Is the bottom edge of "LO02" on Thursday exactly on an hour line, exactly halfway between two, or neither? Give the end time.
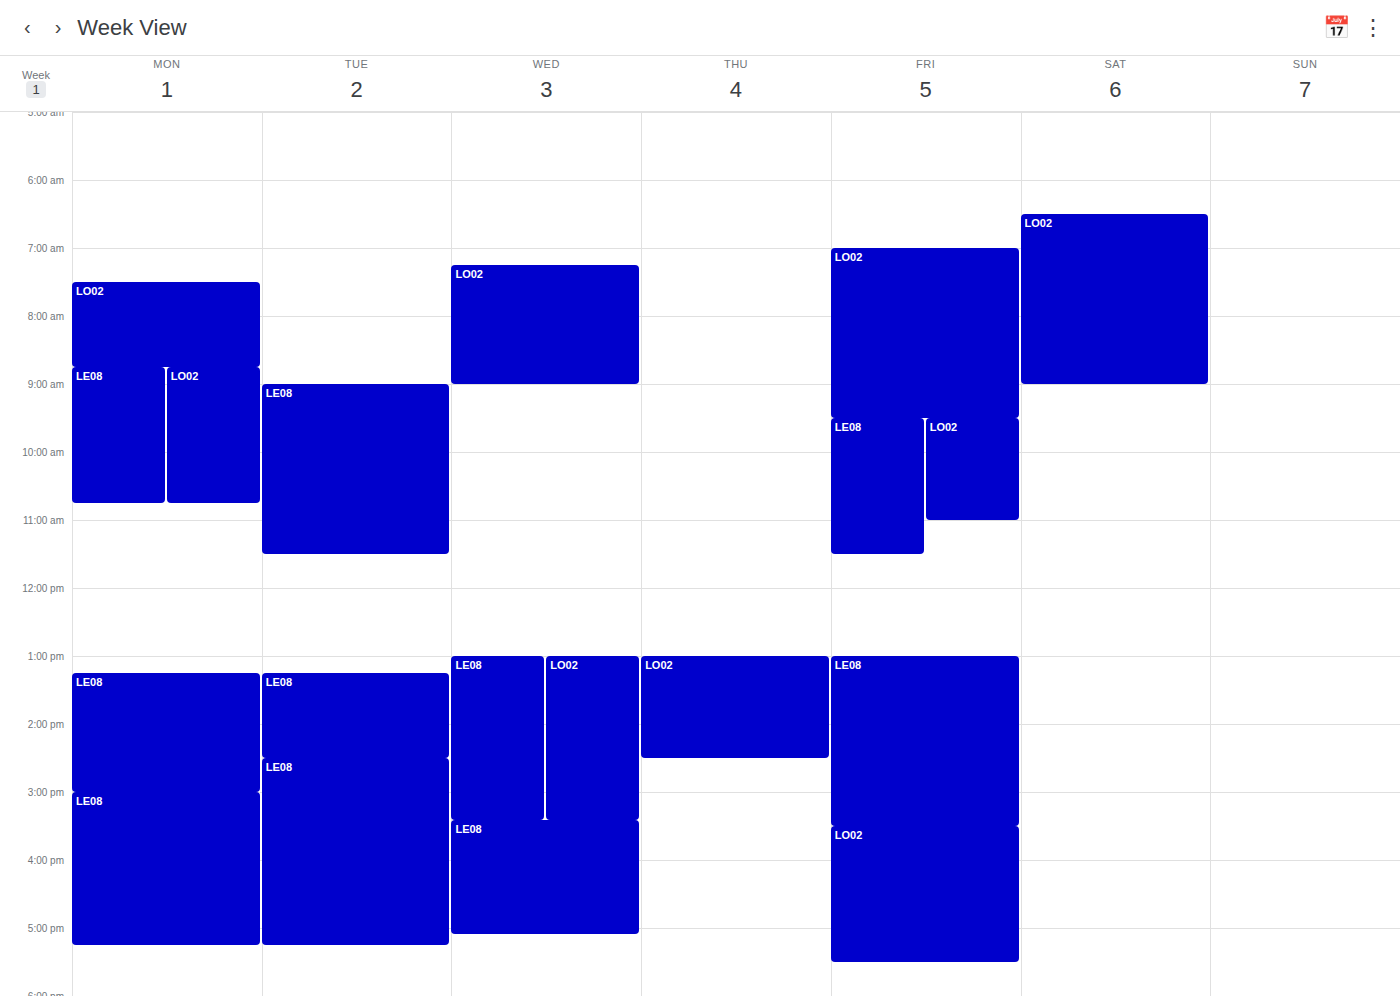
2:30 PM -- halfway between the 2 PM and 3 PM lines.